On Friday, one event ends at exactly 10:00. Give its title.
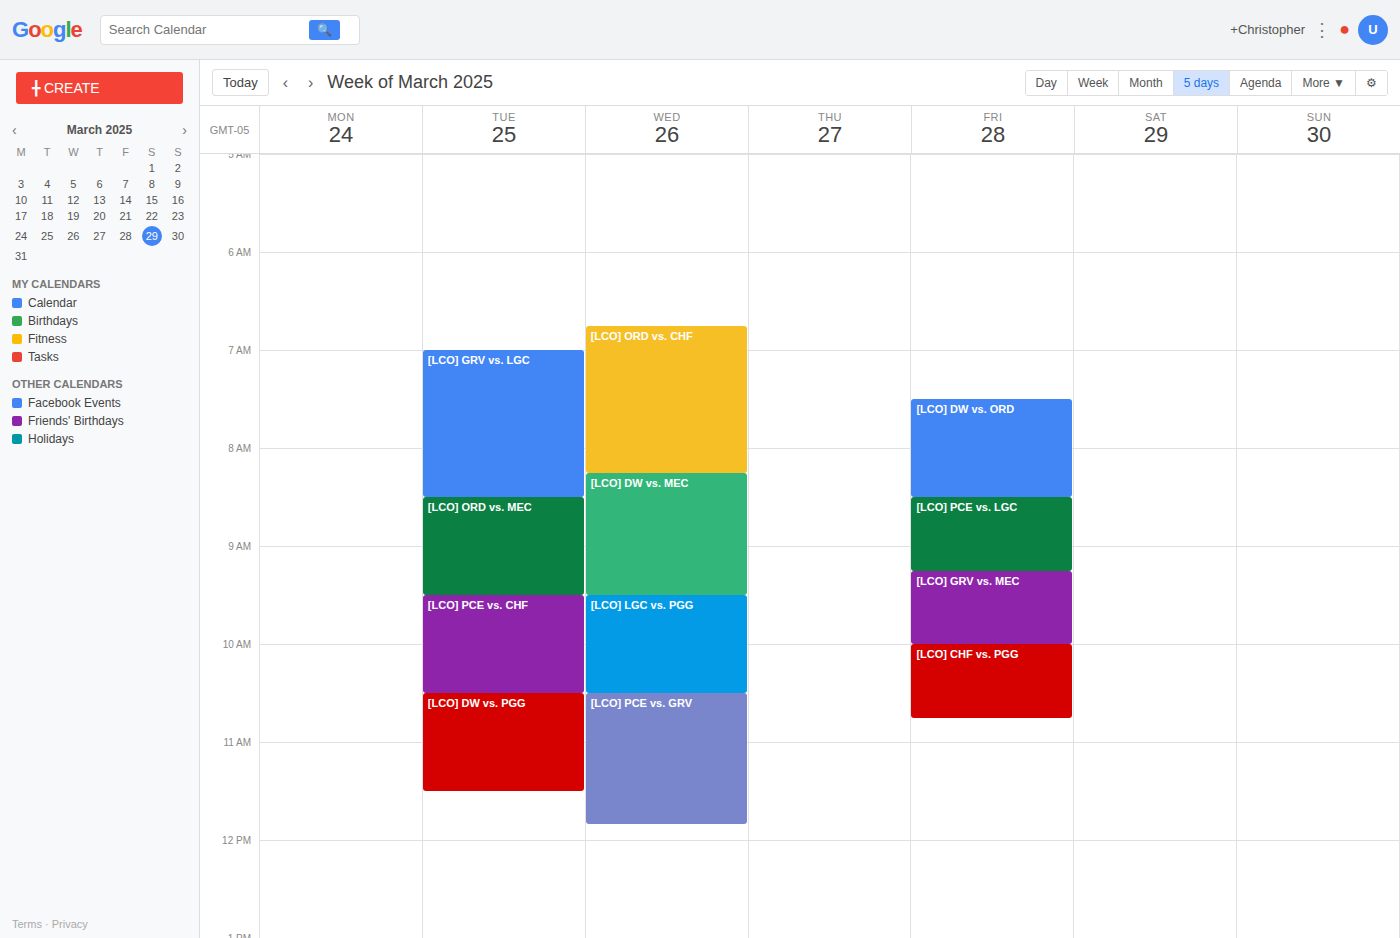
"[LCO] GRV vs. MEC"